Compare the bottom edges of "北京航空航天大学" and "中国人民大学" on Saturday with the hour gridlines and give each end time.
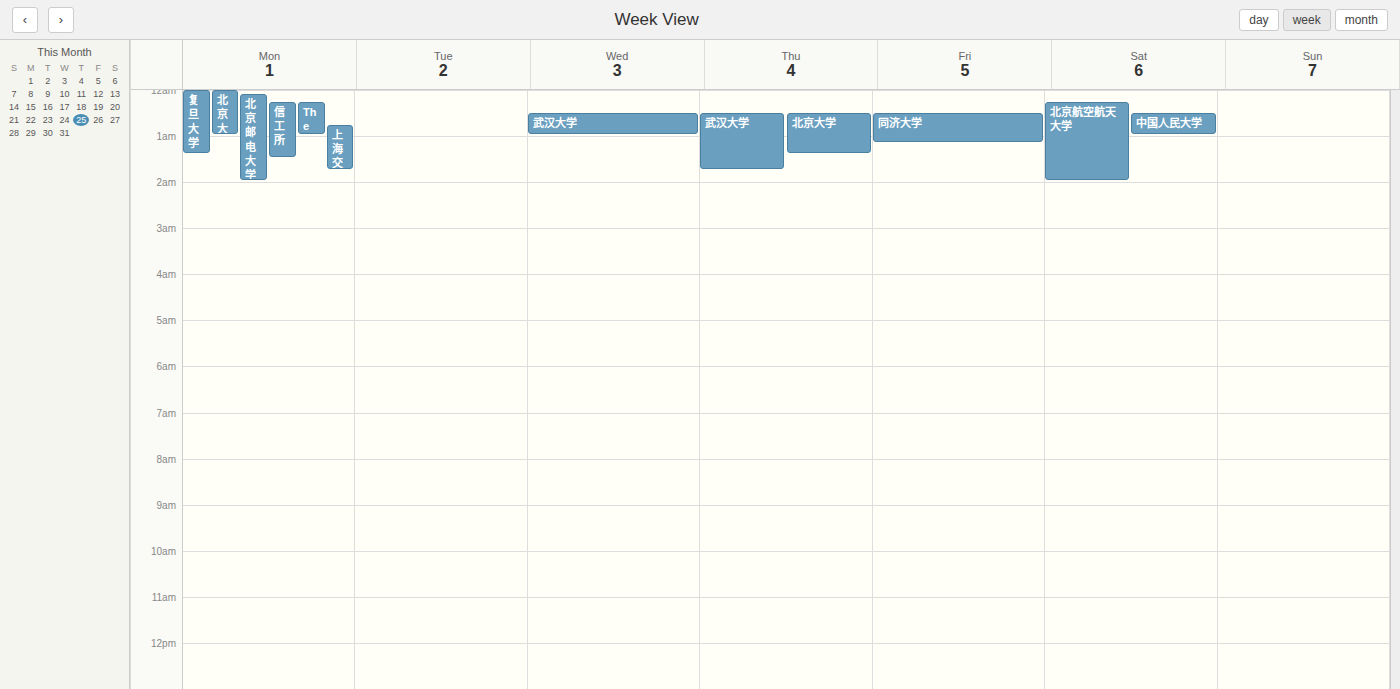
"北京航空航天大学": 2:00 AM, exactly on the 2 AM line. "中国人民大学": 1:00 AM, exactly on the 1 AM line.